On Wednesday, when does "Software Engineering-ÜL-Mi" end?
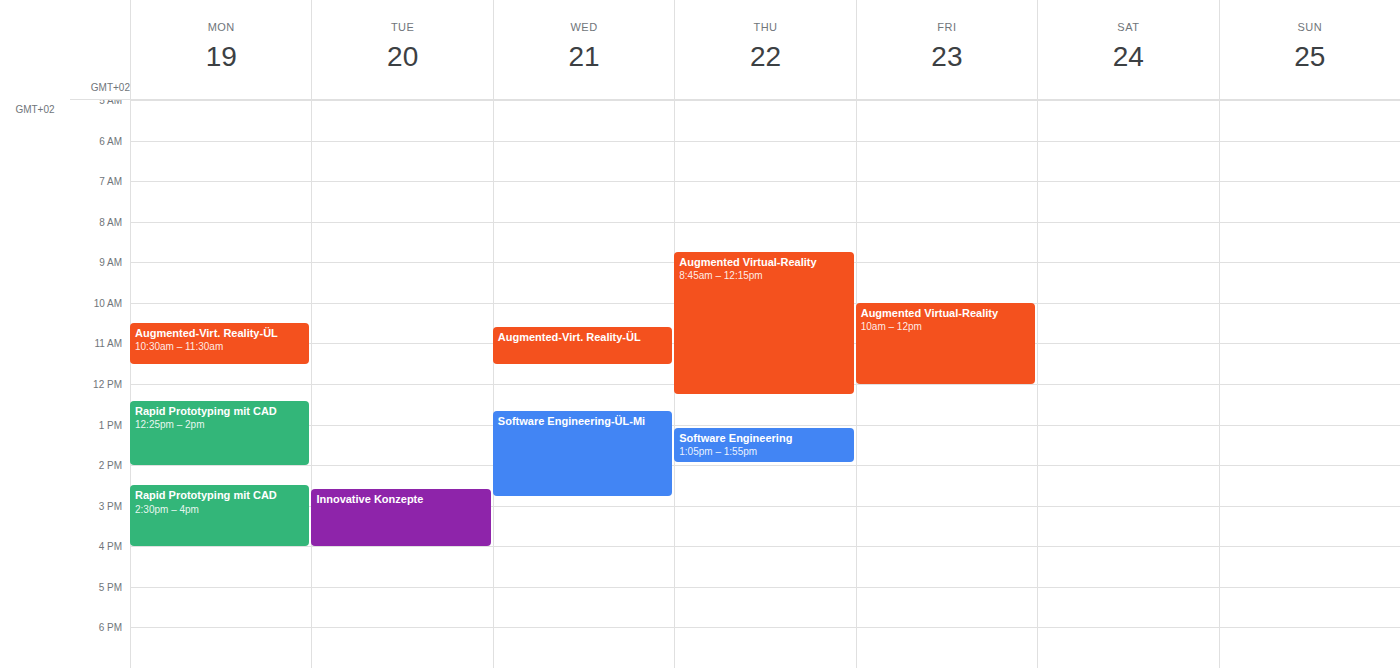
14:45